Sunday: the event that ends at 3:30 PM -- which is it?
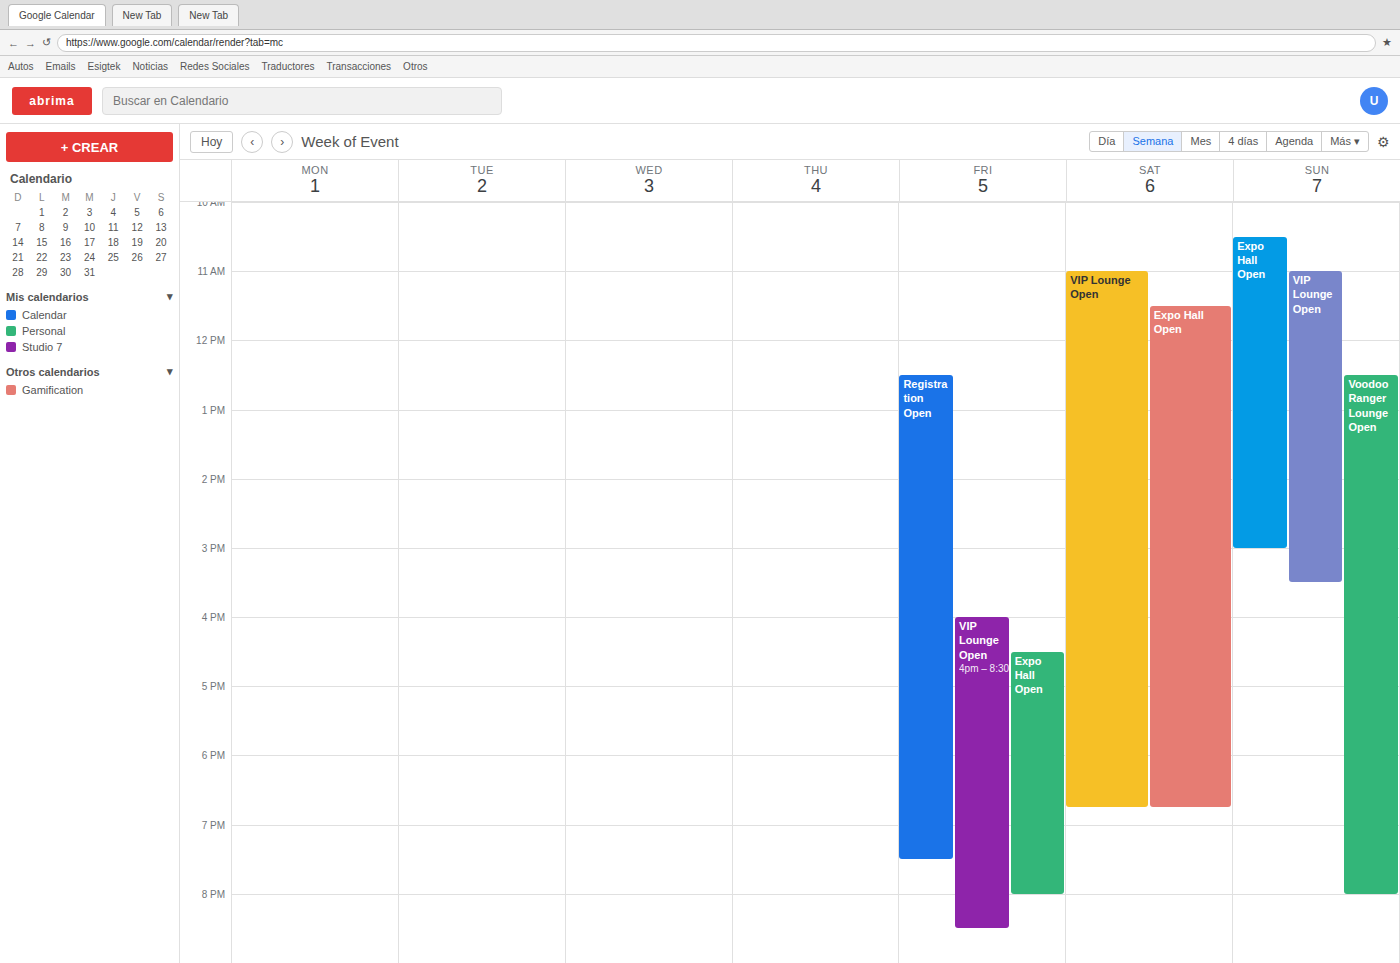
"VIP Lounge Open"